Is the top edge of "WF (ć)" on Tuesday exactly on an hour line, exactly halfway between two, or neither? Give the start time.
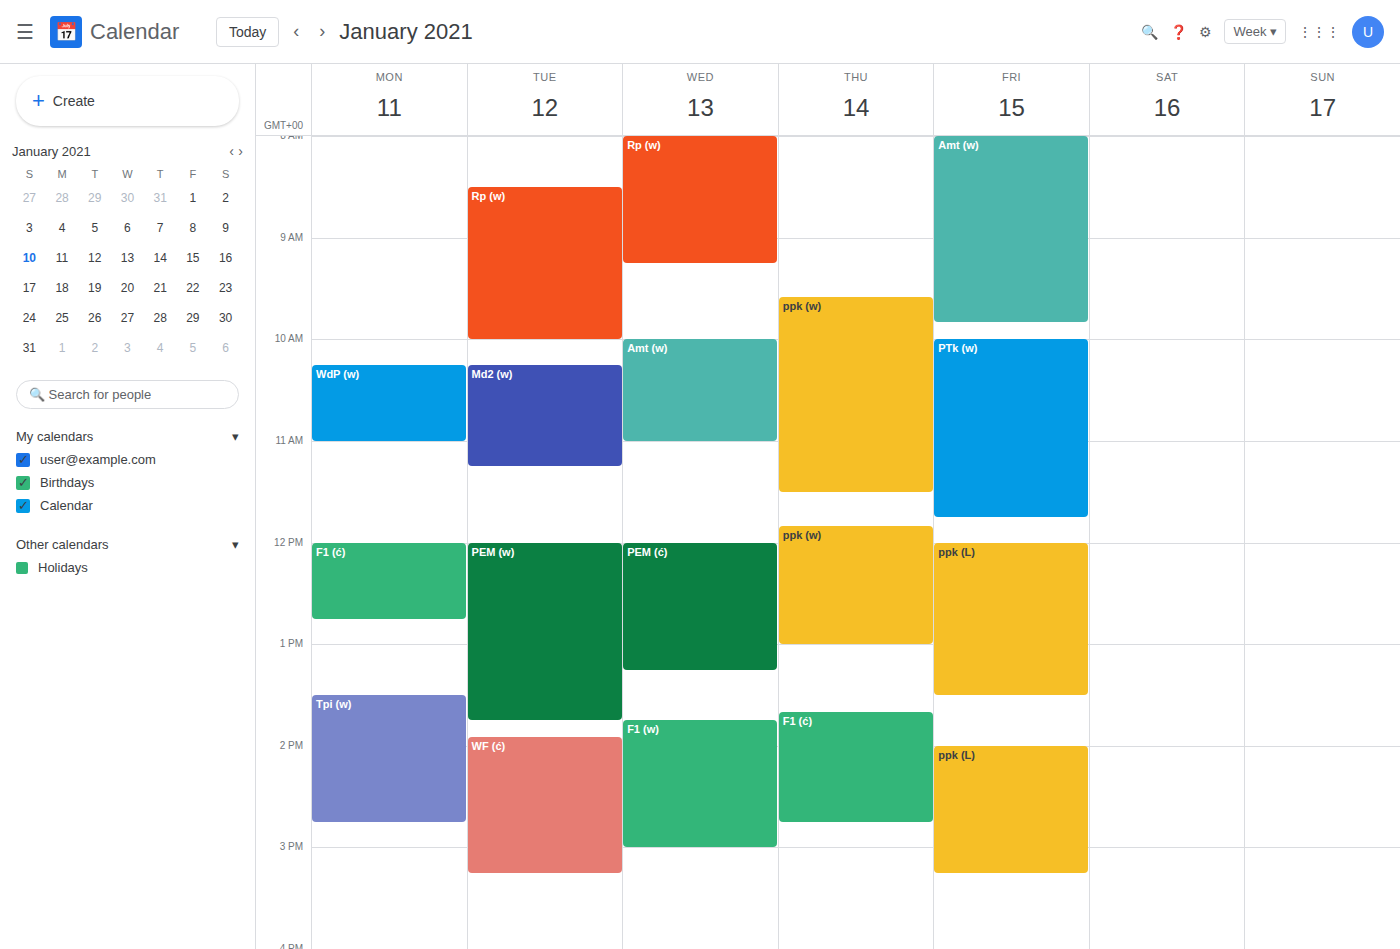
1:55 PM -- neither: 55 minutes below the 1 PM line and 5 minutes above the 2 PM line.